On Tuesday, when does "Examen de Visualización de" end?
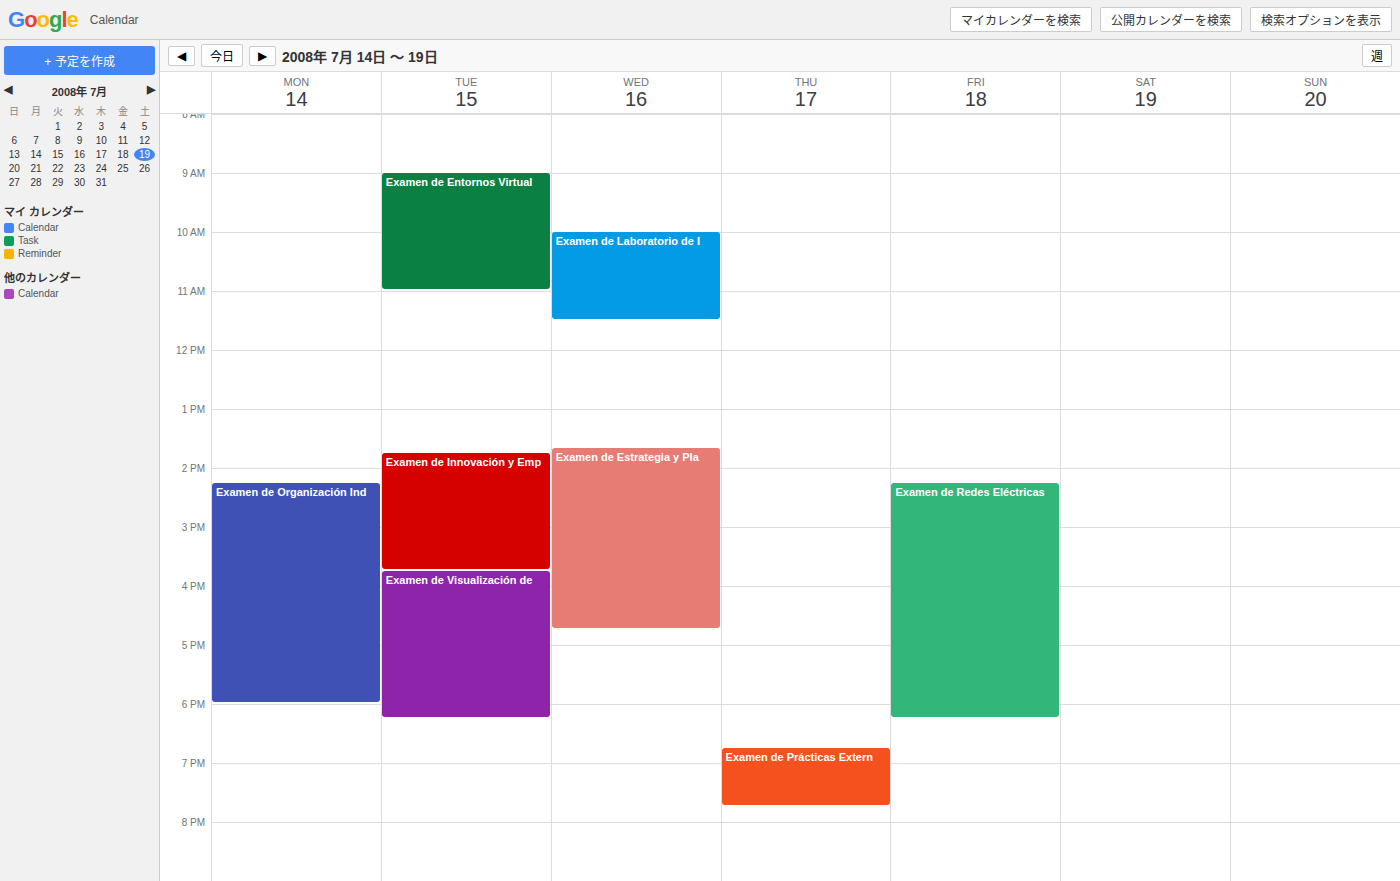
18:15